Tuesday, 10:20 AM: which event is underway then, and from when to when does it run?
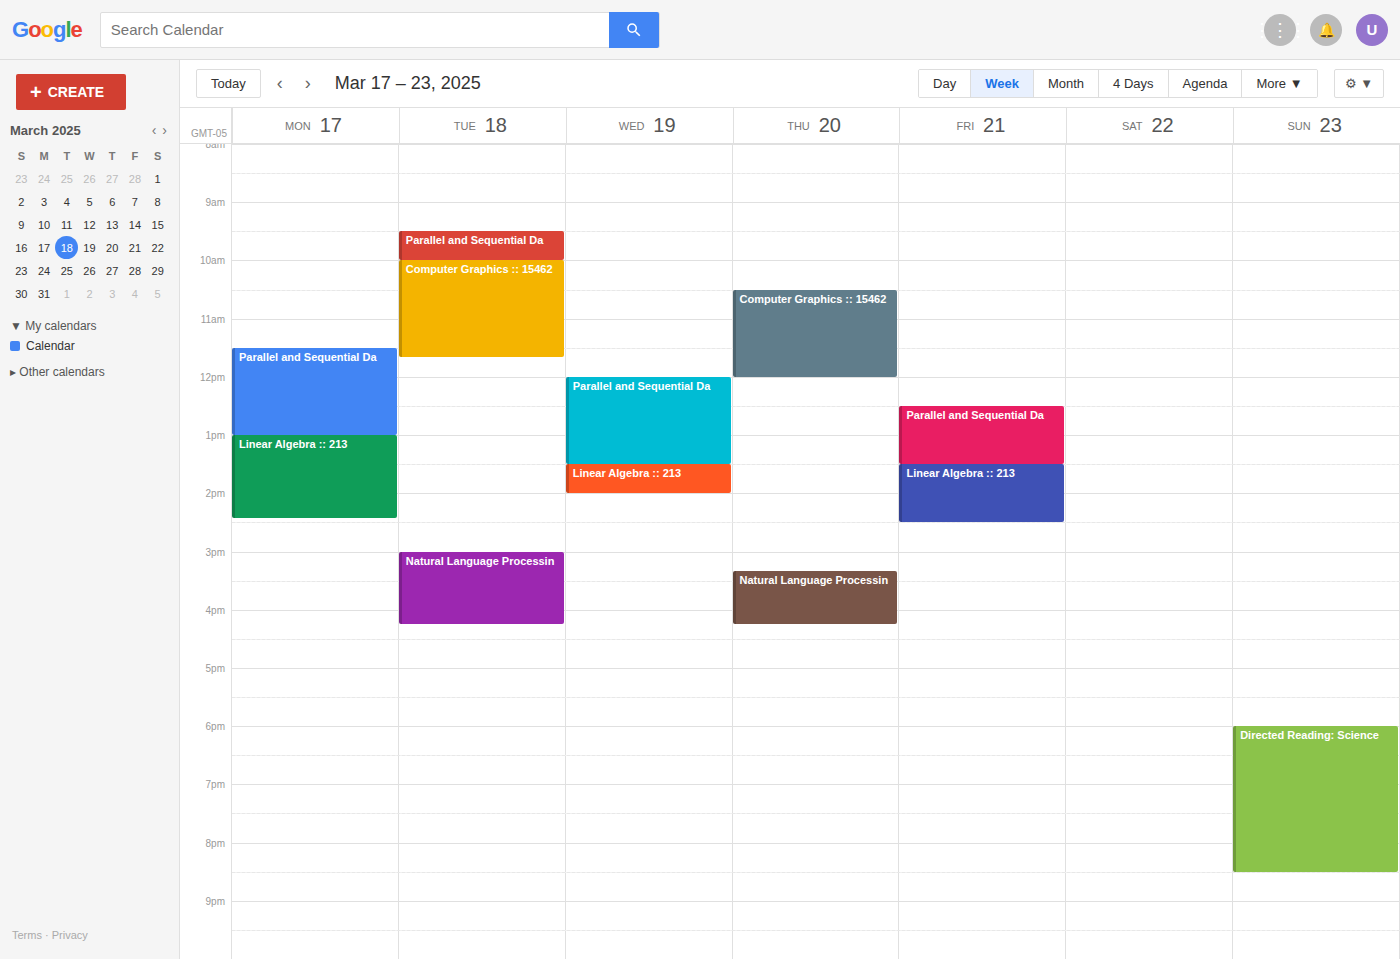
"Computer Graphics :: 15462", 10:00 AM to 11:40 AM